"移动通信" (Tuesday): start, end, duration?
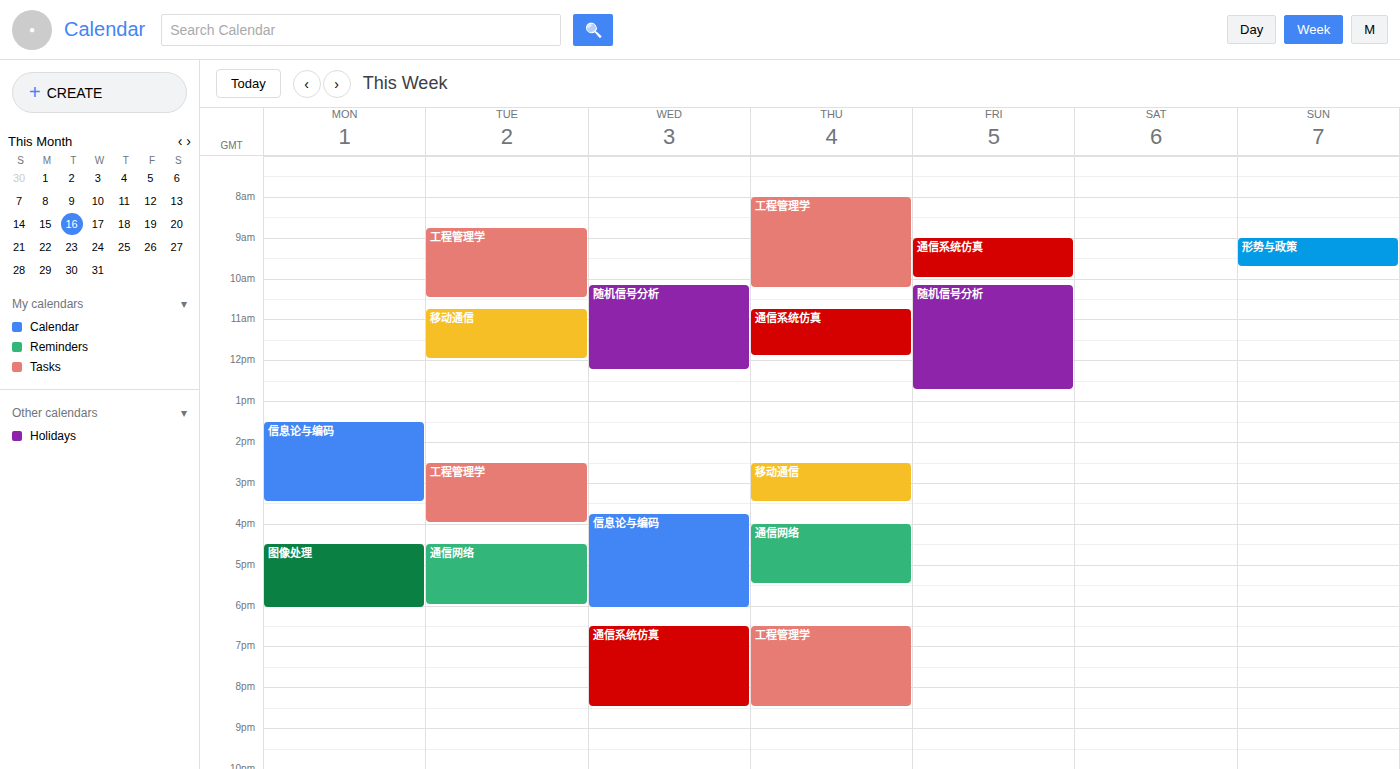
10:45 AM to 12:00 PM, 1 hour 15 minutes